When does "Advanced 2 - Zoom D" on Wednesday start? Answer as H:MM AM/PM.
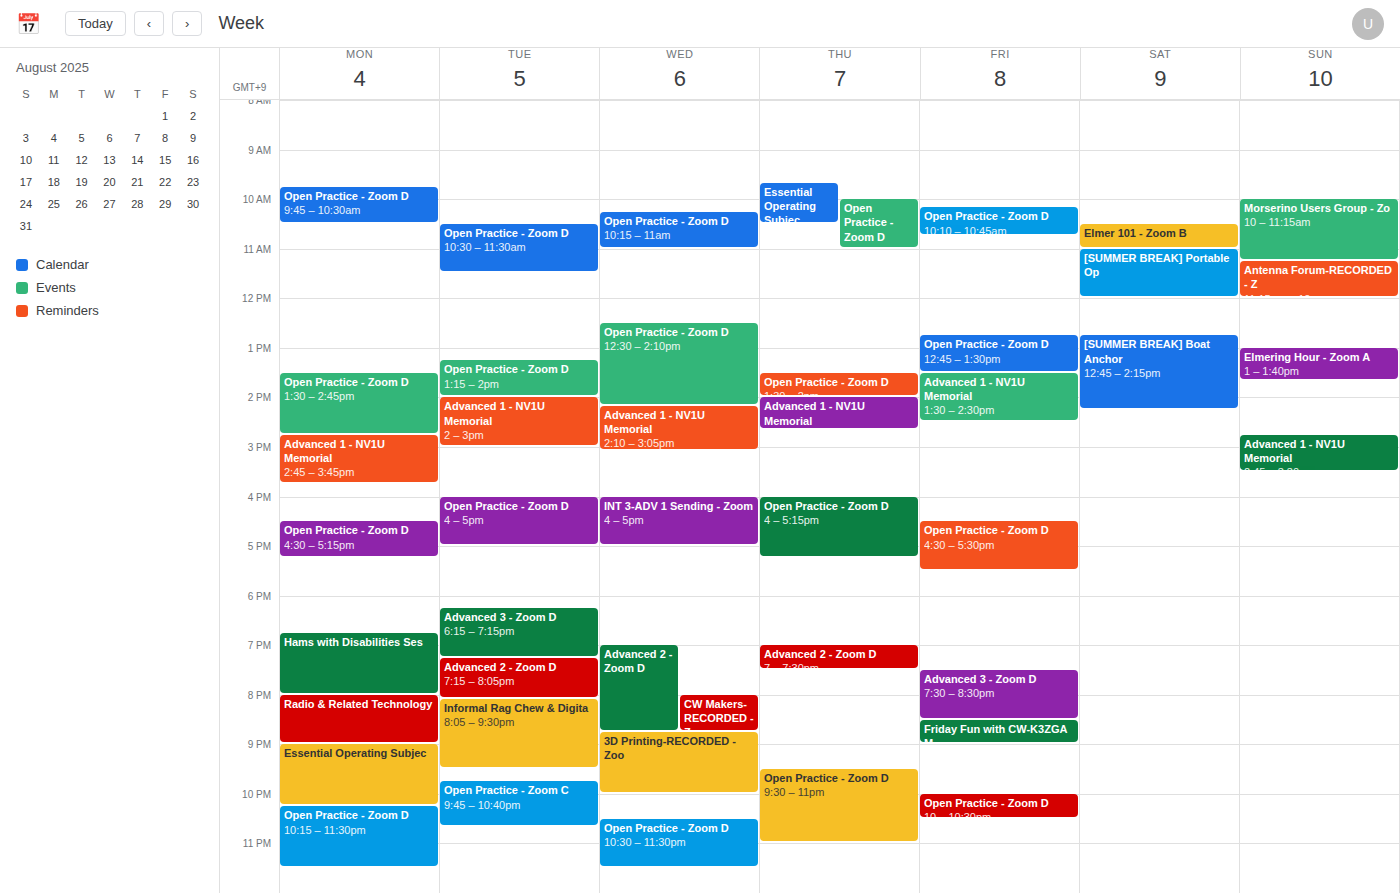
7:00 PM